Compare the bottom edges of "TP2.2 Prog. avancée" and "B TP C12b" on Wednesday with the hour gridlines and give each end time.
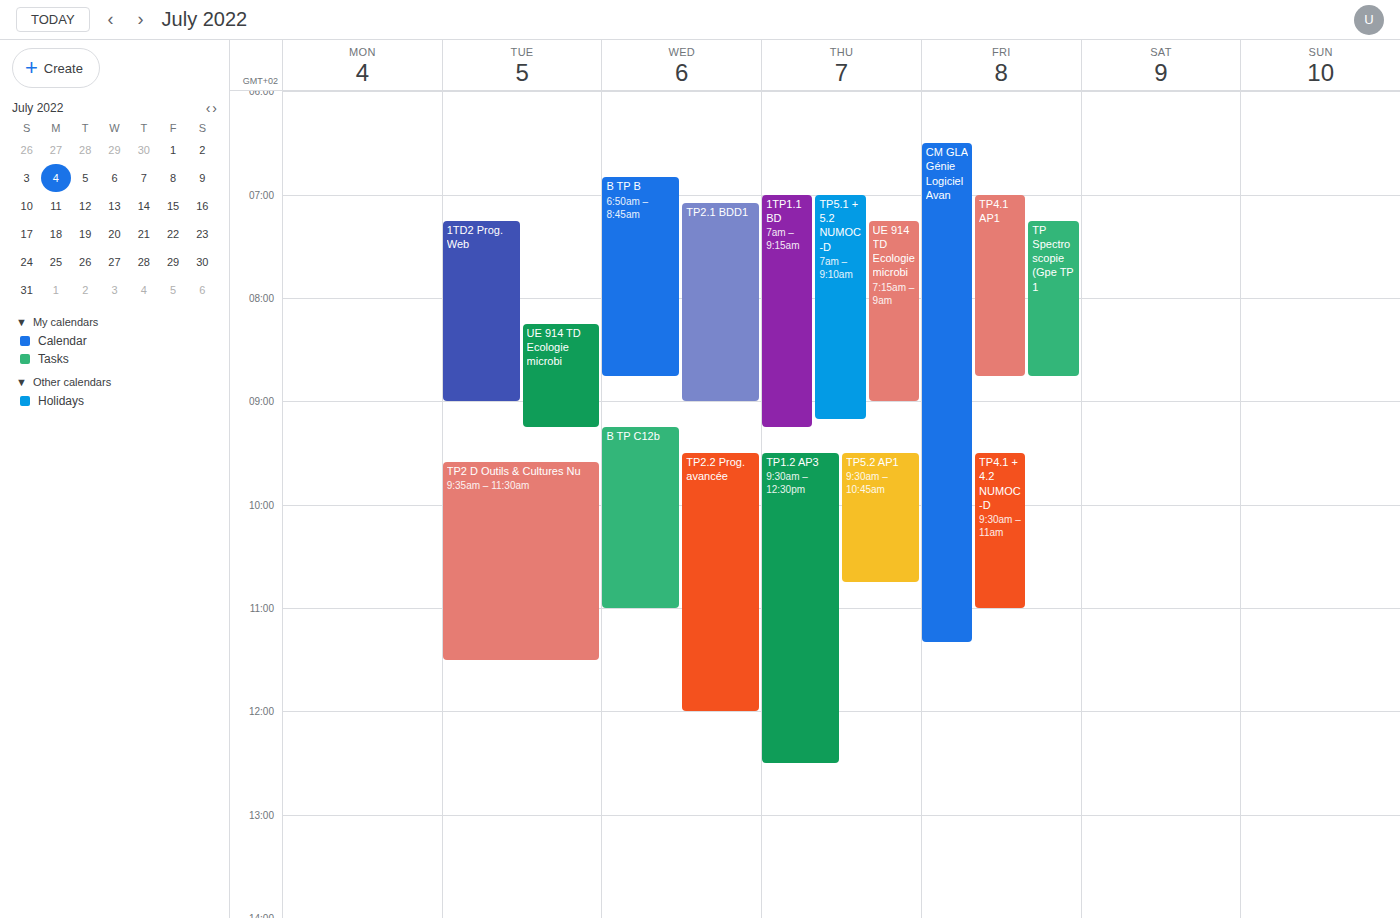
"TP2.2 Prog. avancée": 12:00 PM, exactly on the 12 PM line. "B TP C12b": 11:00 AM, exactly on the 11 AM line.